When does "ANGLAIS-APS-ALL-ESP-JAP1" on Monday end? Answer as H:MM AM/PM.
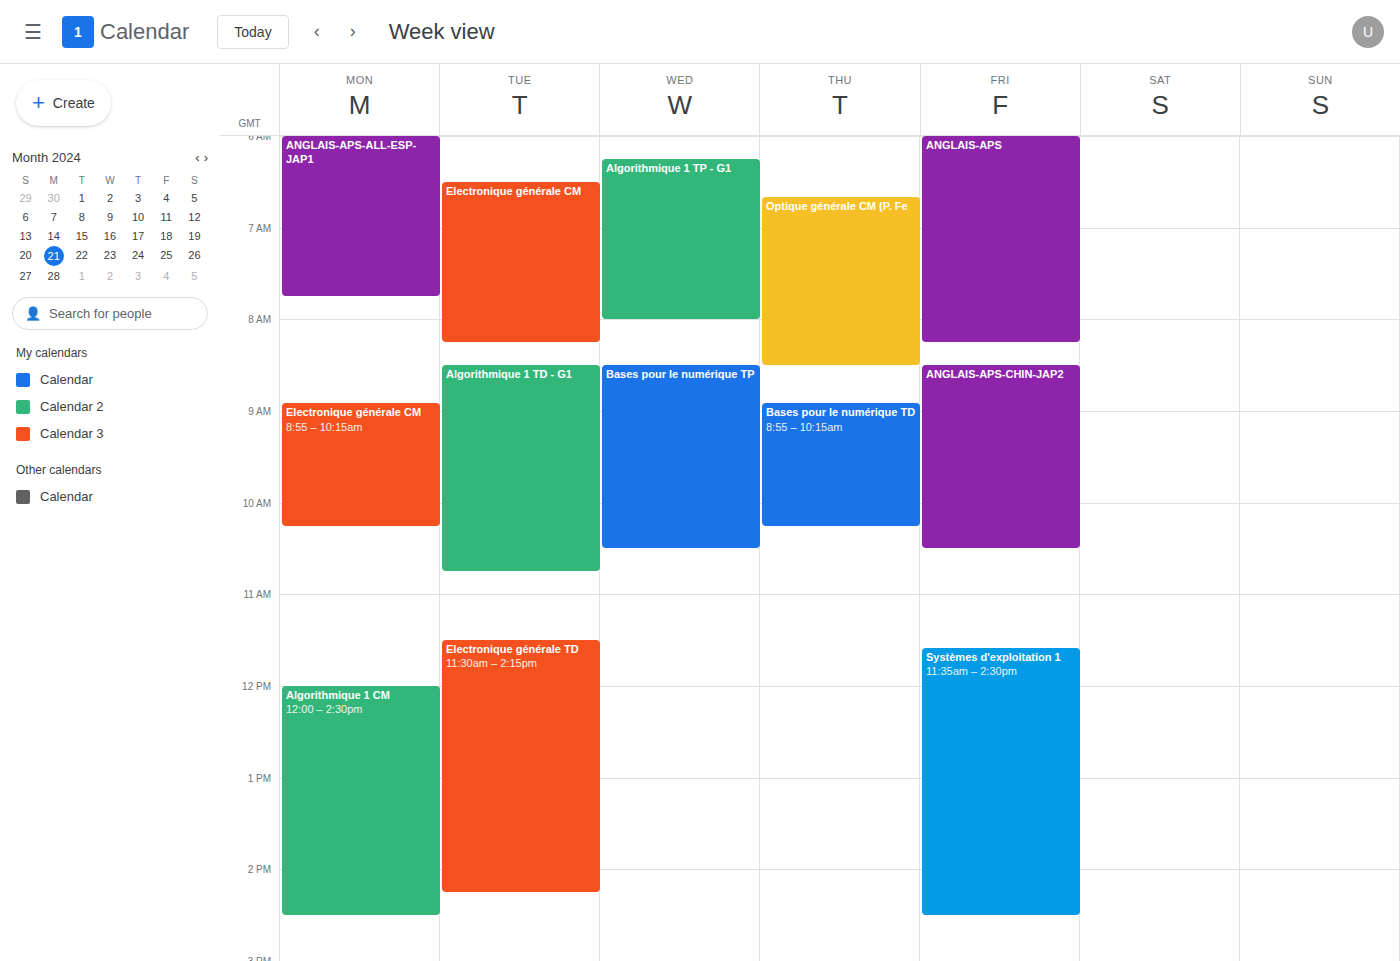
7:45 AM